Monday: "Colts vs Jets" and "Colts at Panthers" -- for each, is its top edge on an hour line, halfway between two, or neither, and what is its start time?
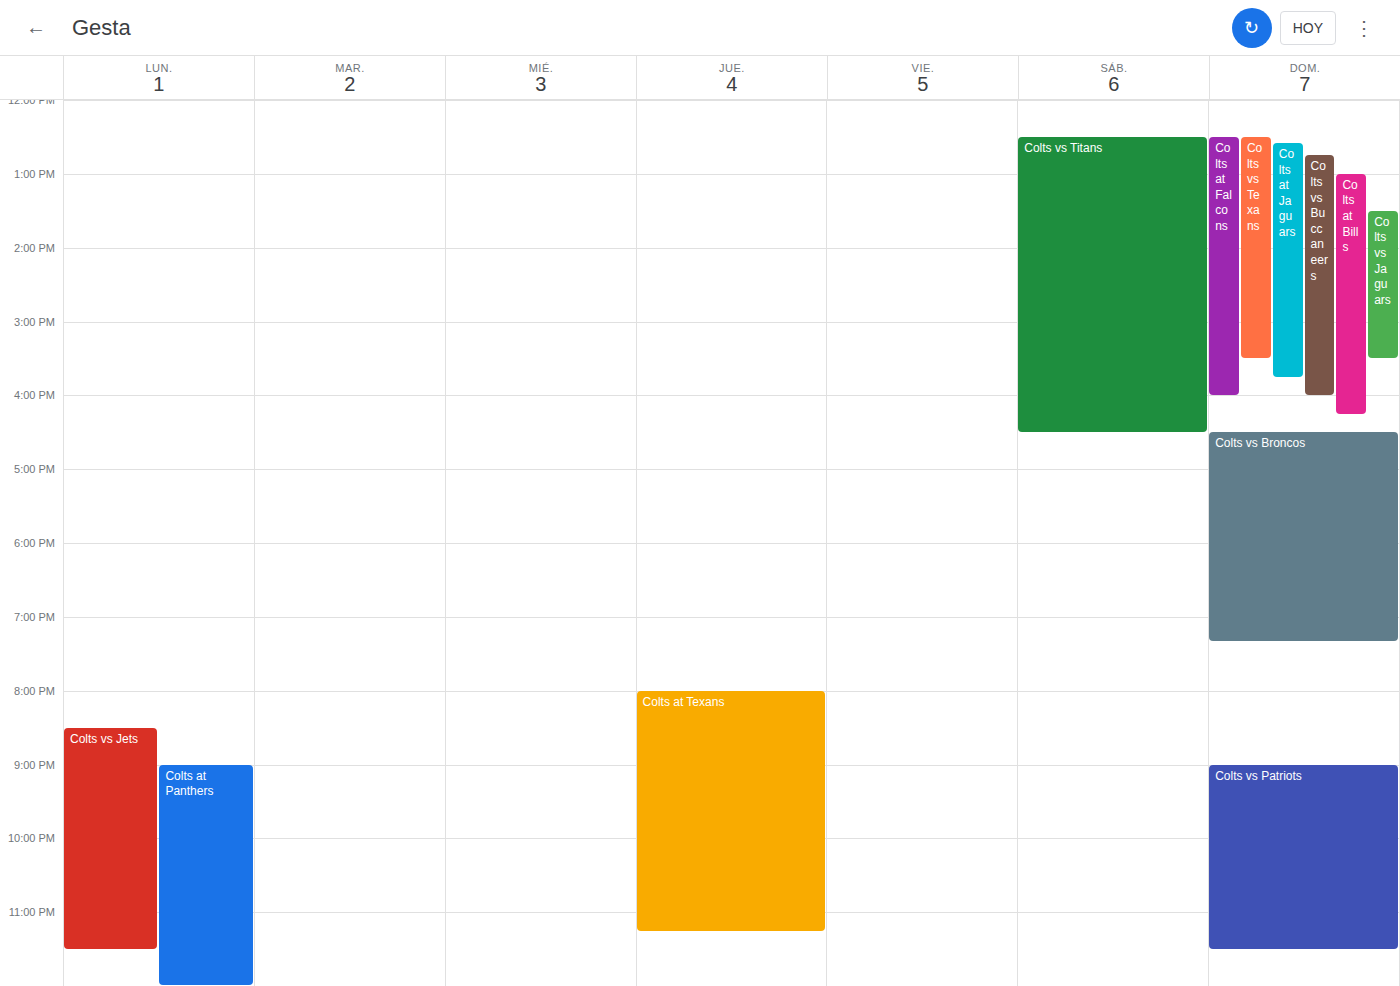
"Colts vs Jets": 20:30, halfway between the 20:00 and 21:00 lines. "Colts at Panthers": 21:00, exactly on the 21:00 line.